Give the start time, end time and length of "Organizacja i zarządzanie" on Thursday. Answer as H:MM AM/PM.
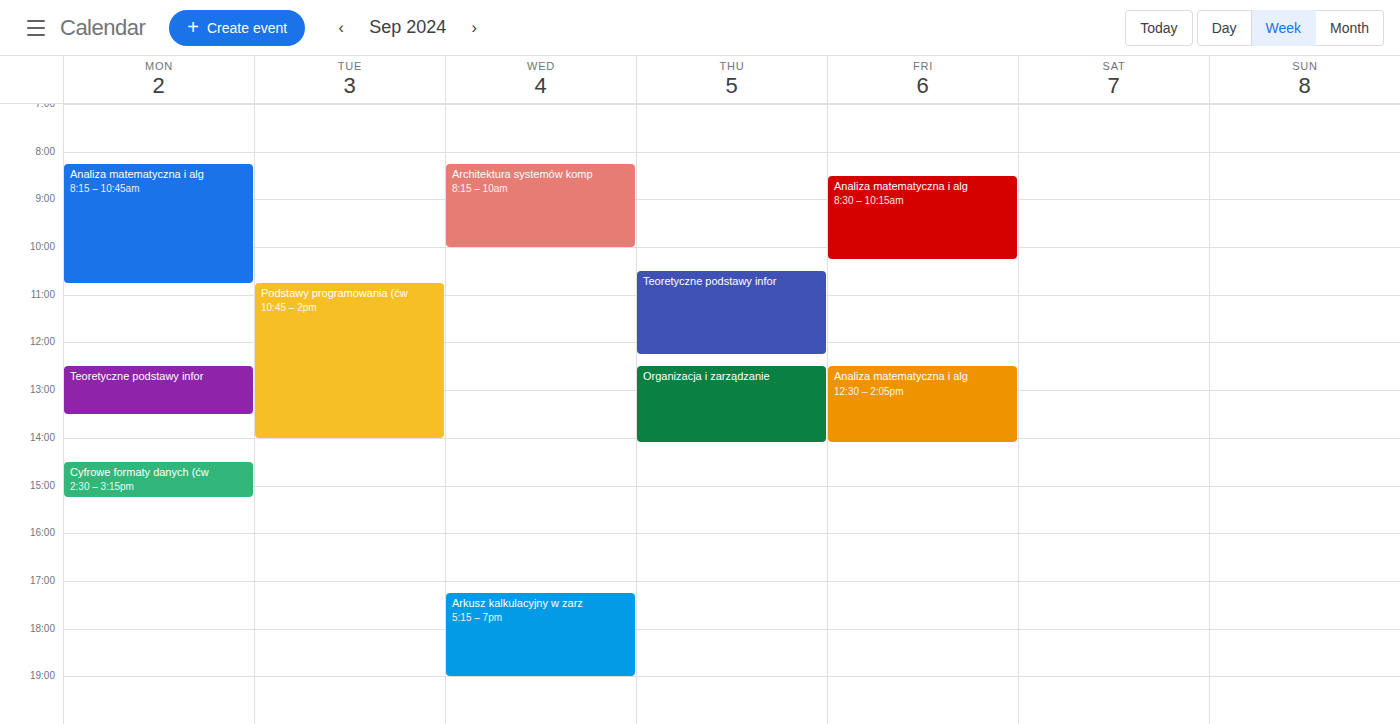
12:30 PM to 2:05 PM, 1 hour 35 minutes